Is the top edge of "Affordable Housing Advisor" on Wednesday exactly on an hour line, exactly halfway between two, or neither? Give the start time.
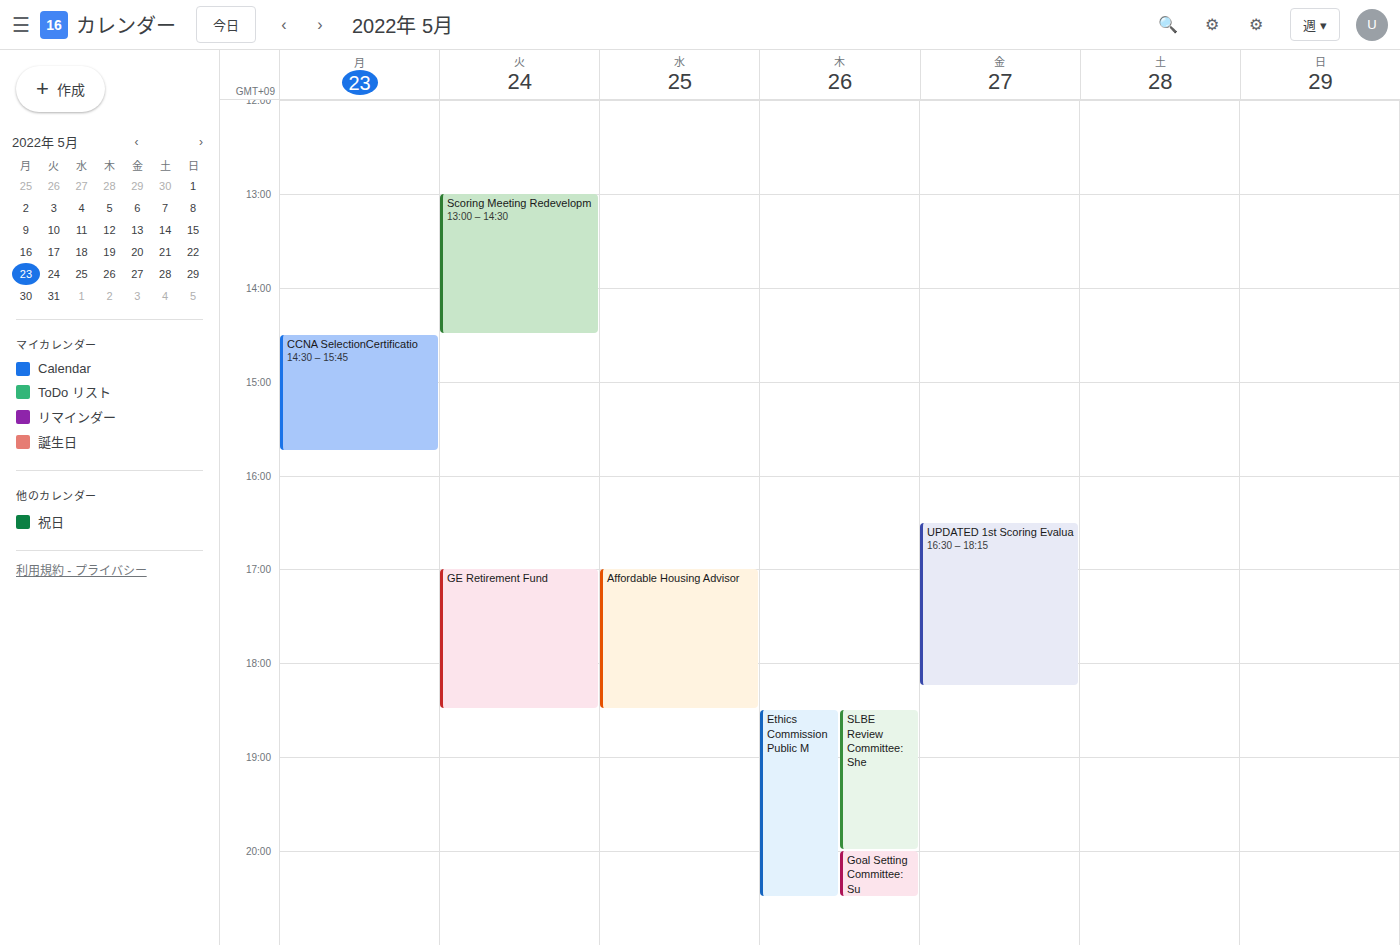
5:00 PM -- exactly on the 5 PM line.